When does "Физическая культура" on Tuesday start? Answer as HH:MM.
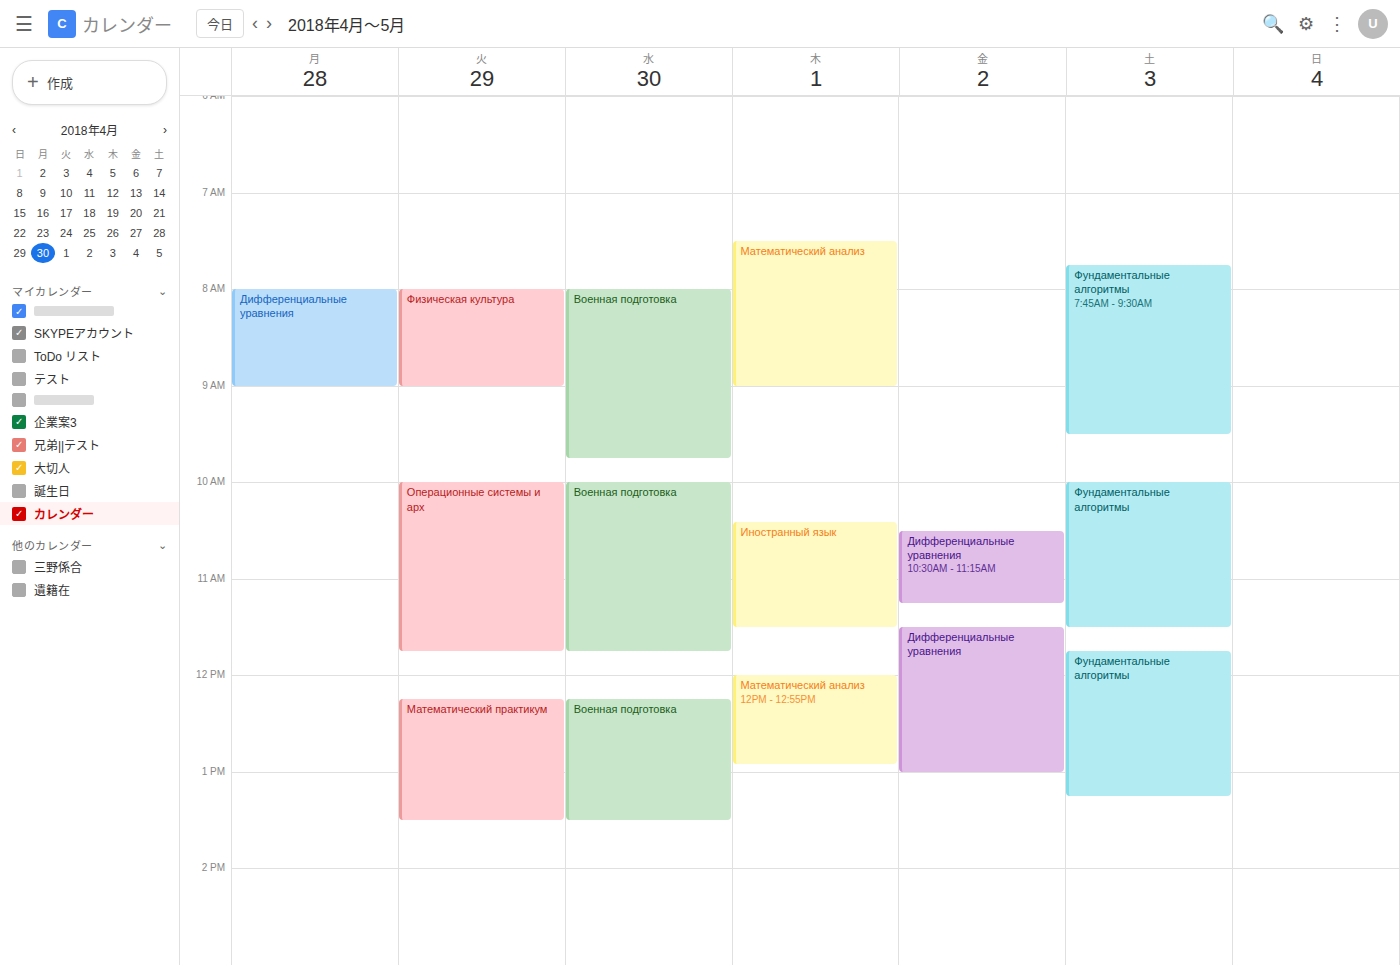
08:00